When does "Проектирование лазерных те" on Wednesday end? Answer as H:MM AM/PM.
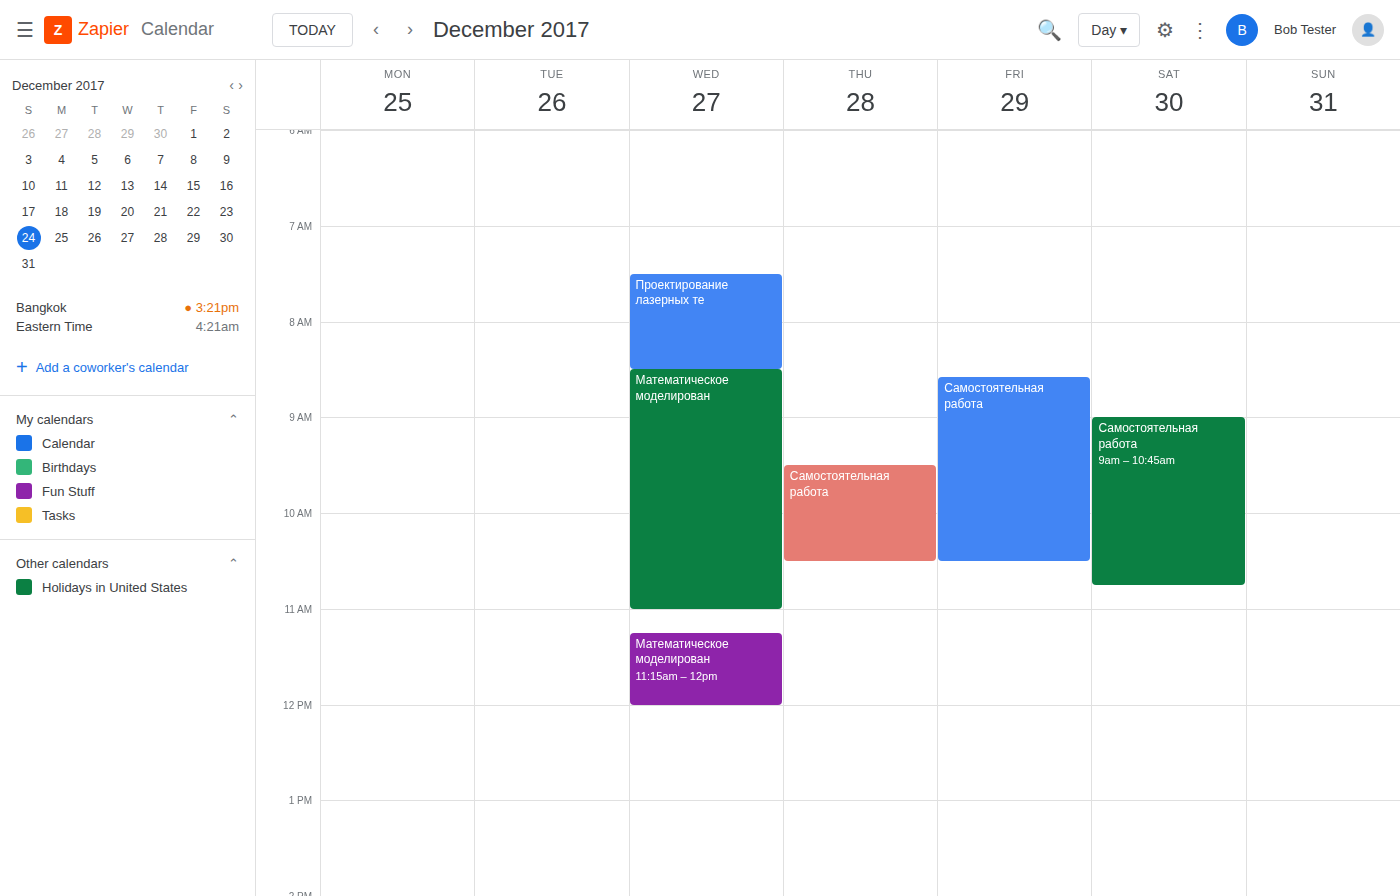
8:30 AM